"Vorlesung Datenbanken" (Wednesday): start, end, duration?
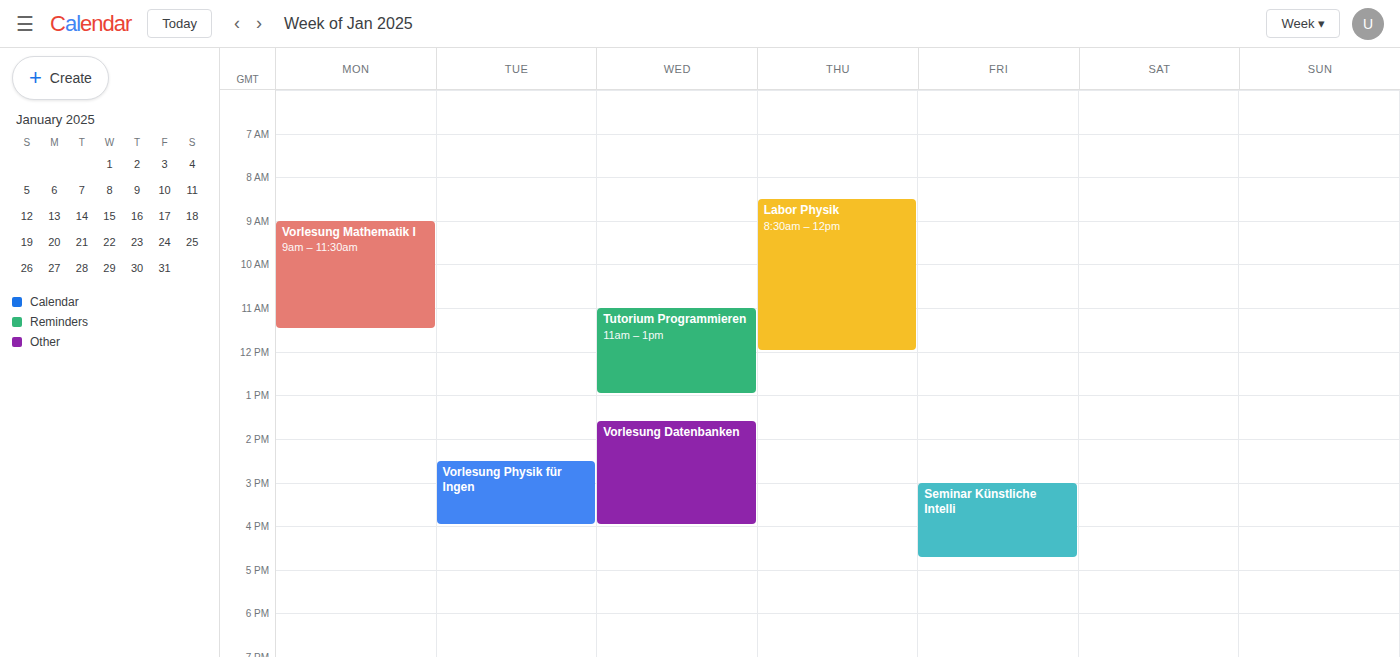
1:35 PM to 4:00 PM, 2 hours 25 minutes